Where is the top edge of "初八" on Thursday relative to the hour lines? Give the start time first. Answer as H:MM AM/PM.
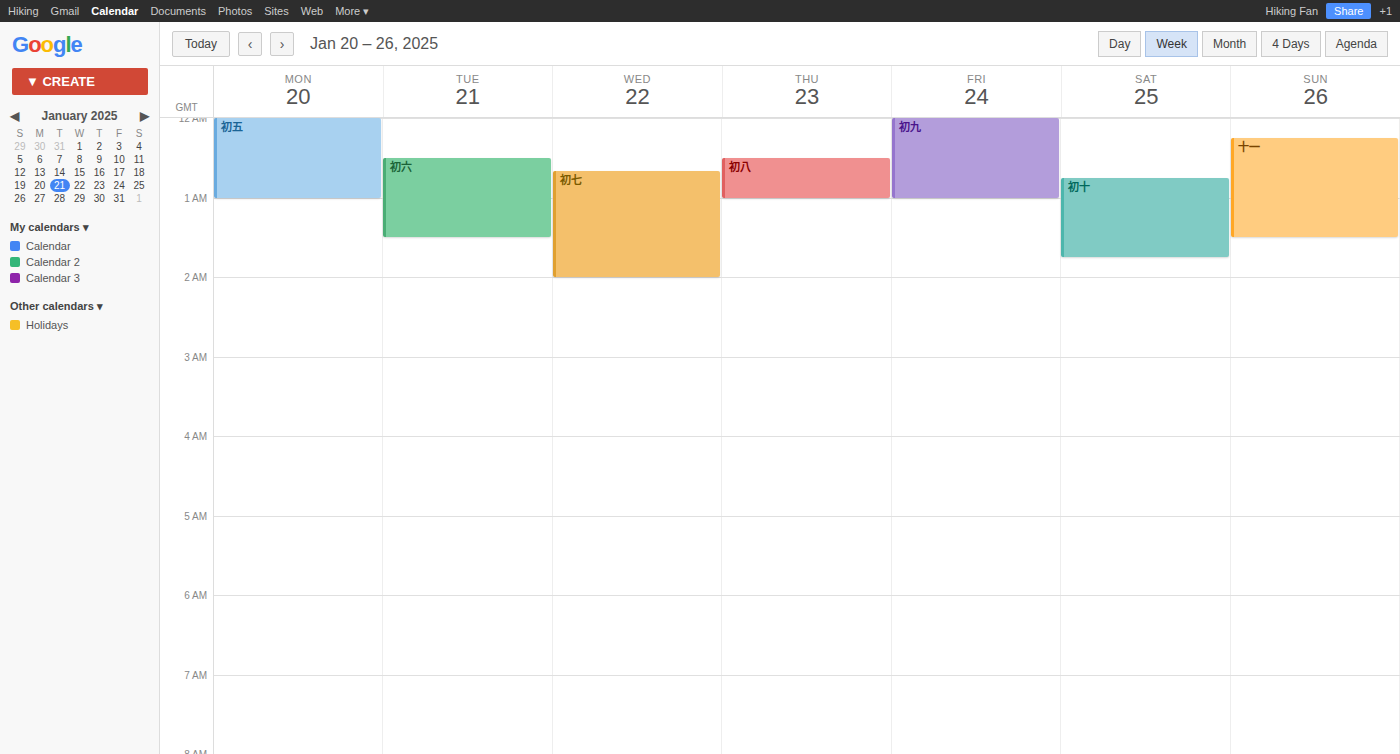
12:30 AM -- halfway between the 12 AM and 1 AM lines.